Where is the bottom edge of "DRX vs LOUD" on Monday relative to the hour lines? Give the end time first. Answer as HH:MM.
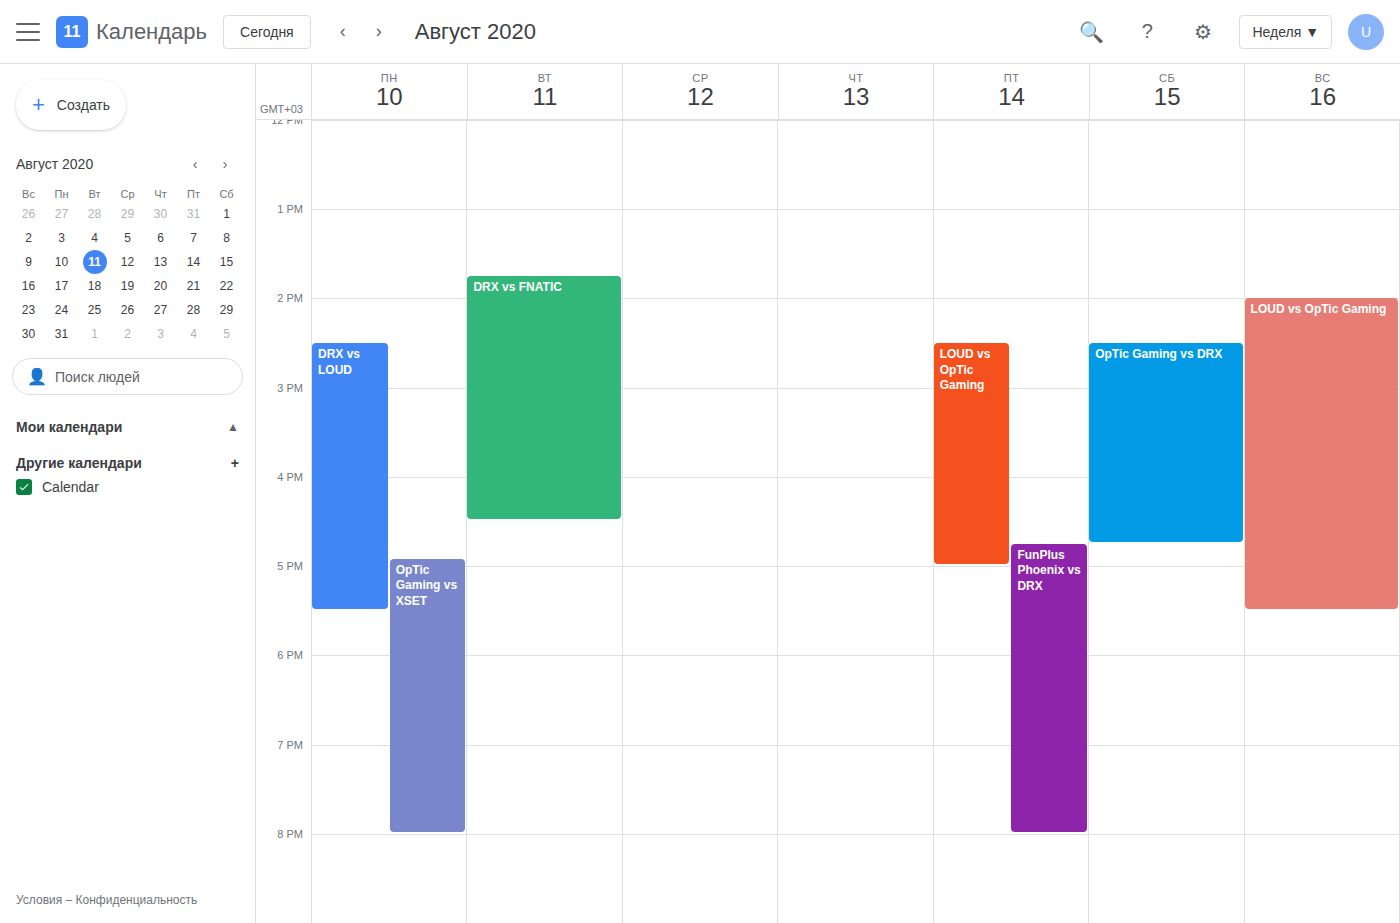
17:30 -- halfway between the 17:00 and 18:00 lines.